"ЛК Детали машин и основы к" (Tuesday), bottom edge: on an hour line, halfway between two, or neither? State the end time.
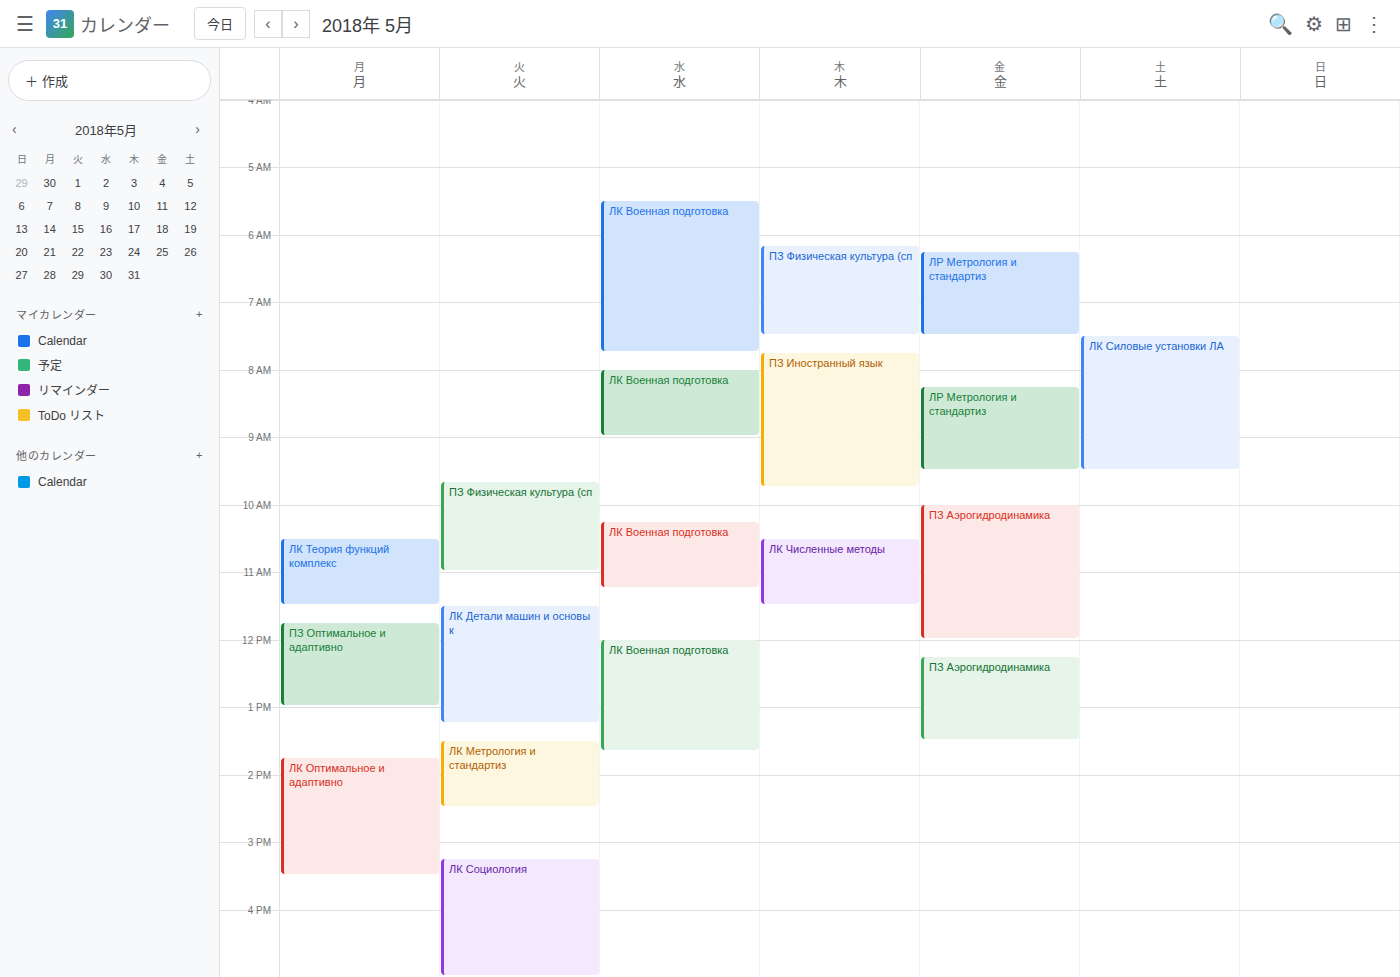
13:15 -- neither: a quarter of the way from the 13:00 line to the 14:00 line.